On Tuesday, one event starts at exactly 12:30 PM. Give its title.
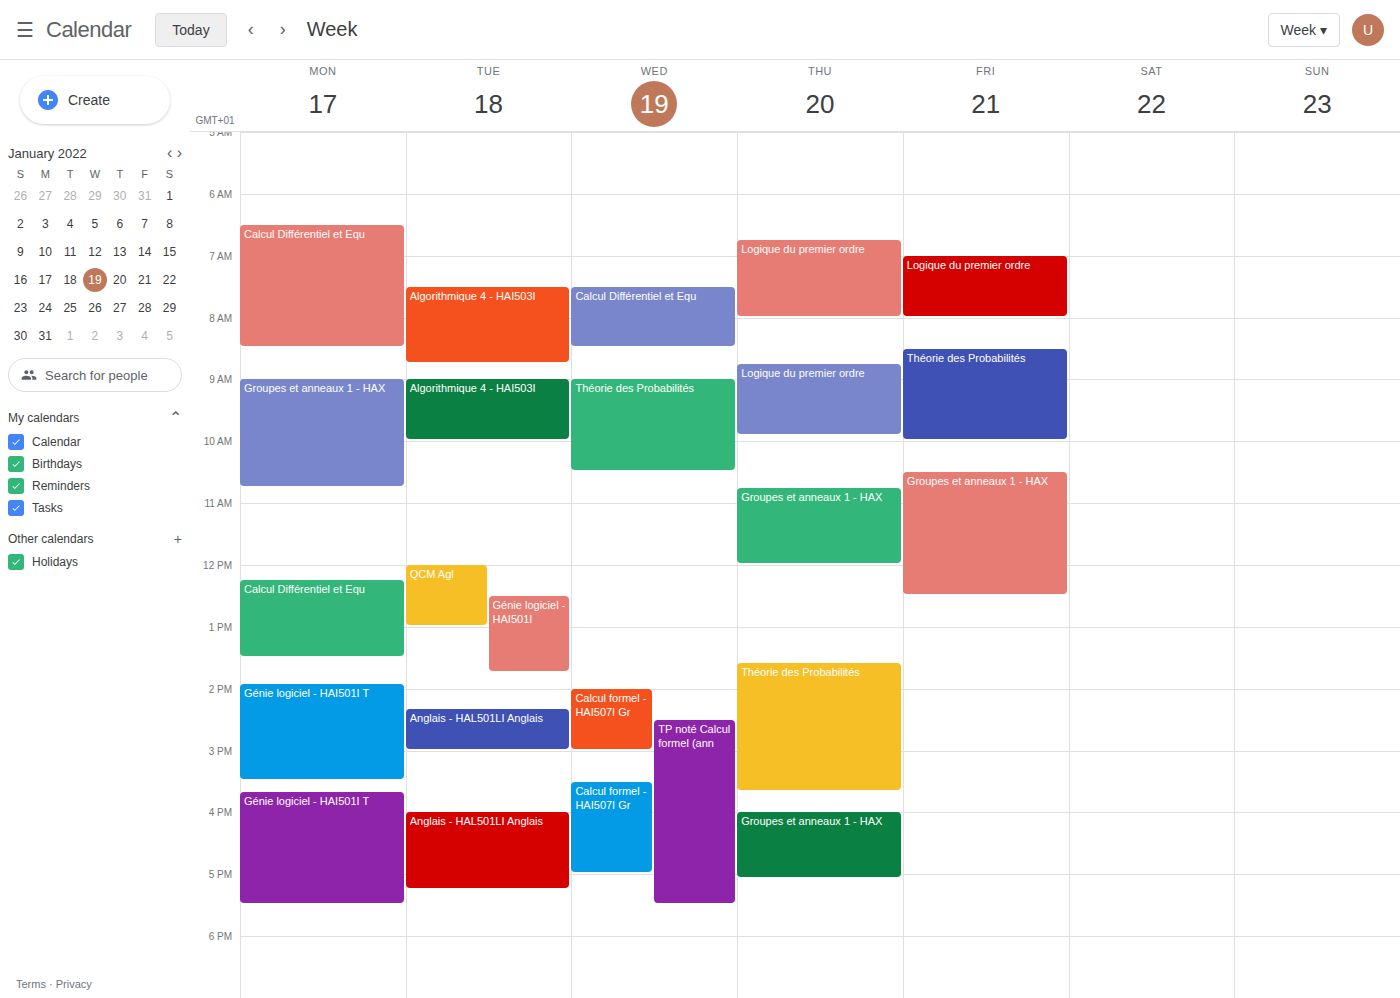
"Génie logiciel - HAI501I"